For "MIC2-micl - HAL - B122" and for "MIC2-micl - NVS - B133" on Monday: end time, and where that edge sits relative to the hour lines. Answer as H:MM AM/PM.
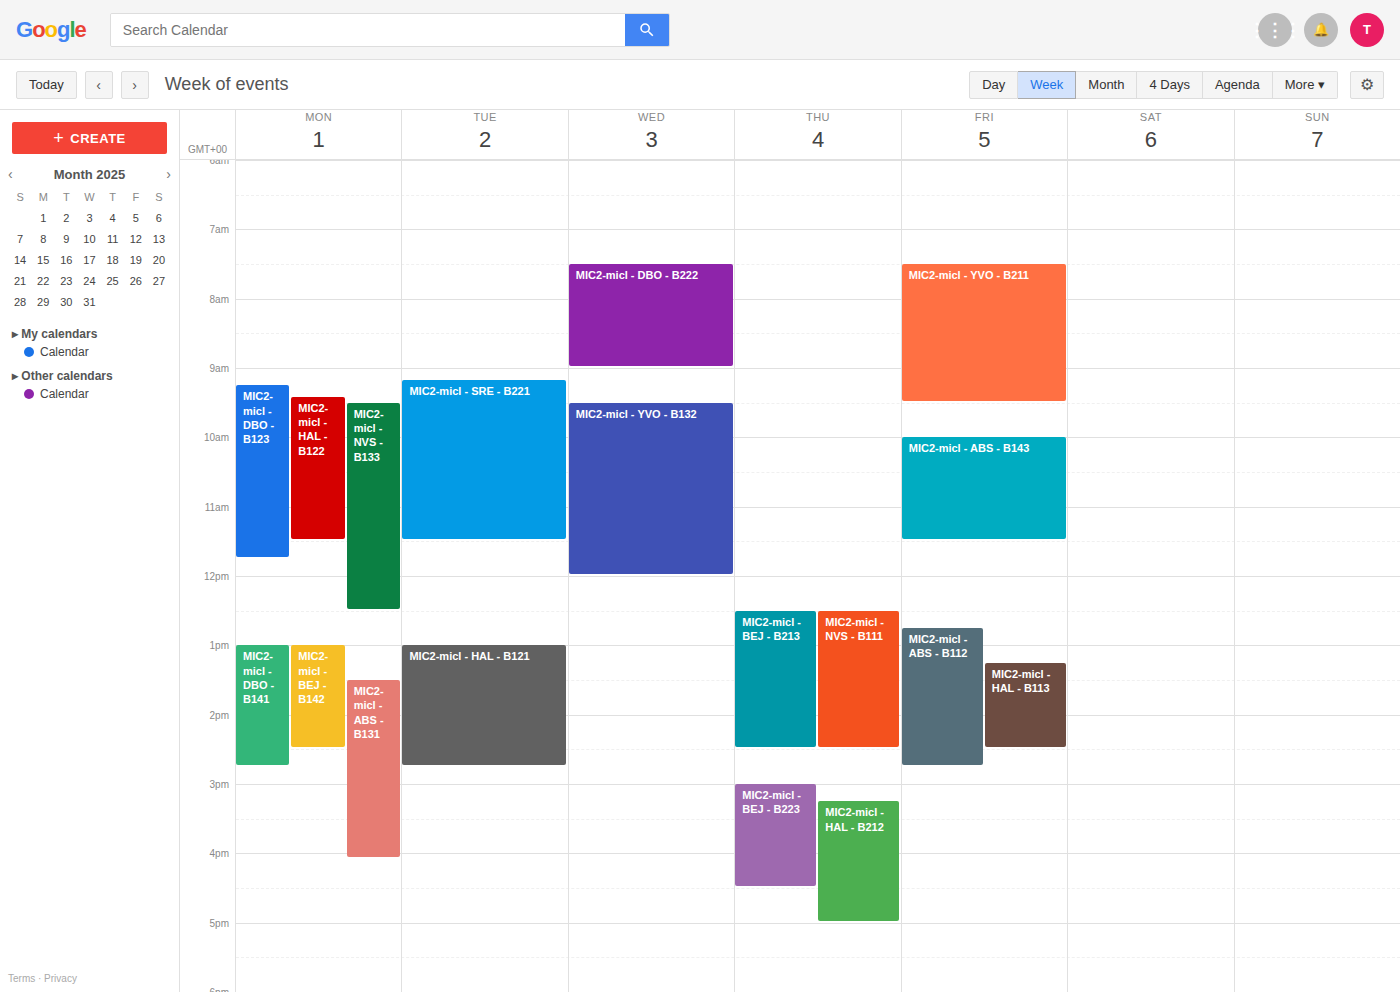
"MIC2-micl - HAL - B122": 11:30 AM, halfway between the 11 AM and 12 PM lines. "MIC2-micl - NVS - B133": 12:30 PM, halfway between the 12 PM and 1 PM lines.